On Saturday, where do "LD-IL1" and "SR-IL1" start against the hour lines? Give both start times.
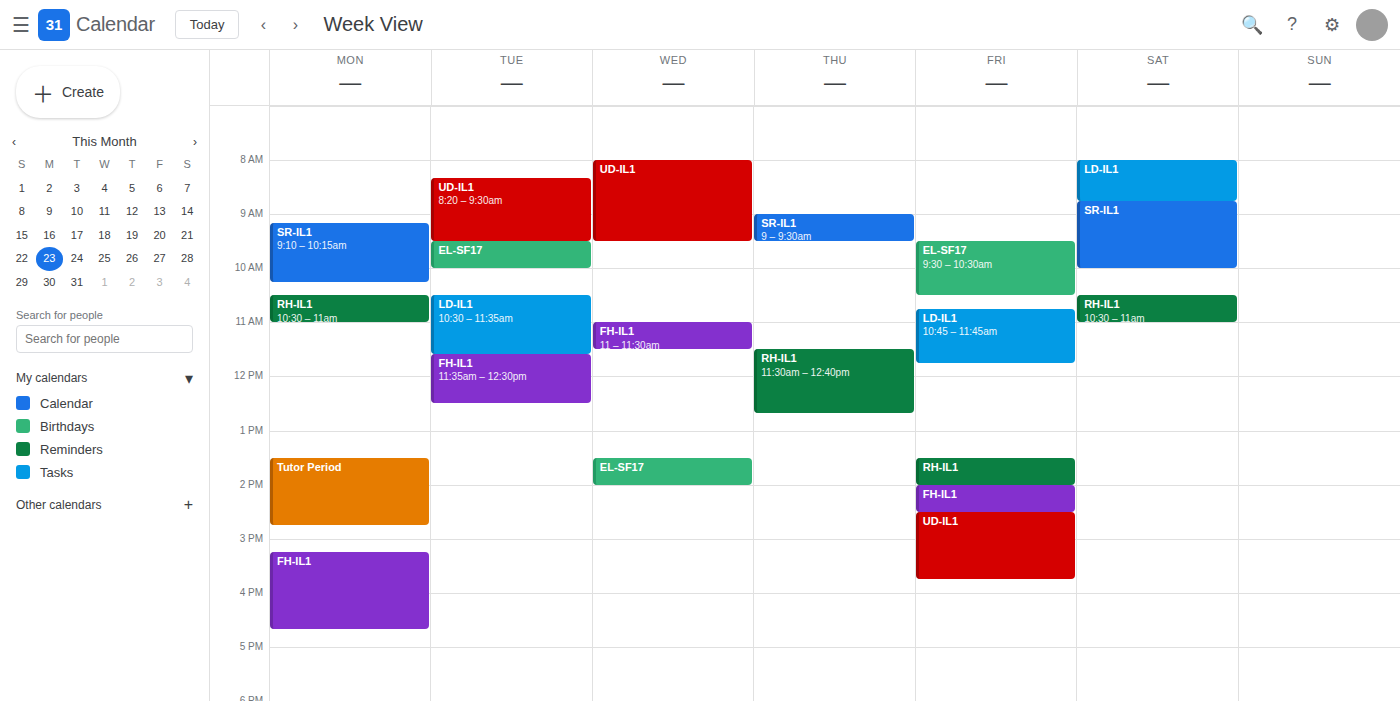
"LD-IL1": 08:00, exactly on the 08:00 line. "SR-IL1": 08:45, neither: three quarters of the way from the 08:00 line to the 09:00 line.